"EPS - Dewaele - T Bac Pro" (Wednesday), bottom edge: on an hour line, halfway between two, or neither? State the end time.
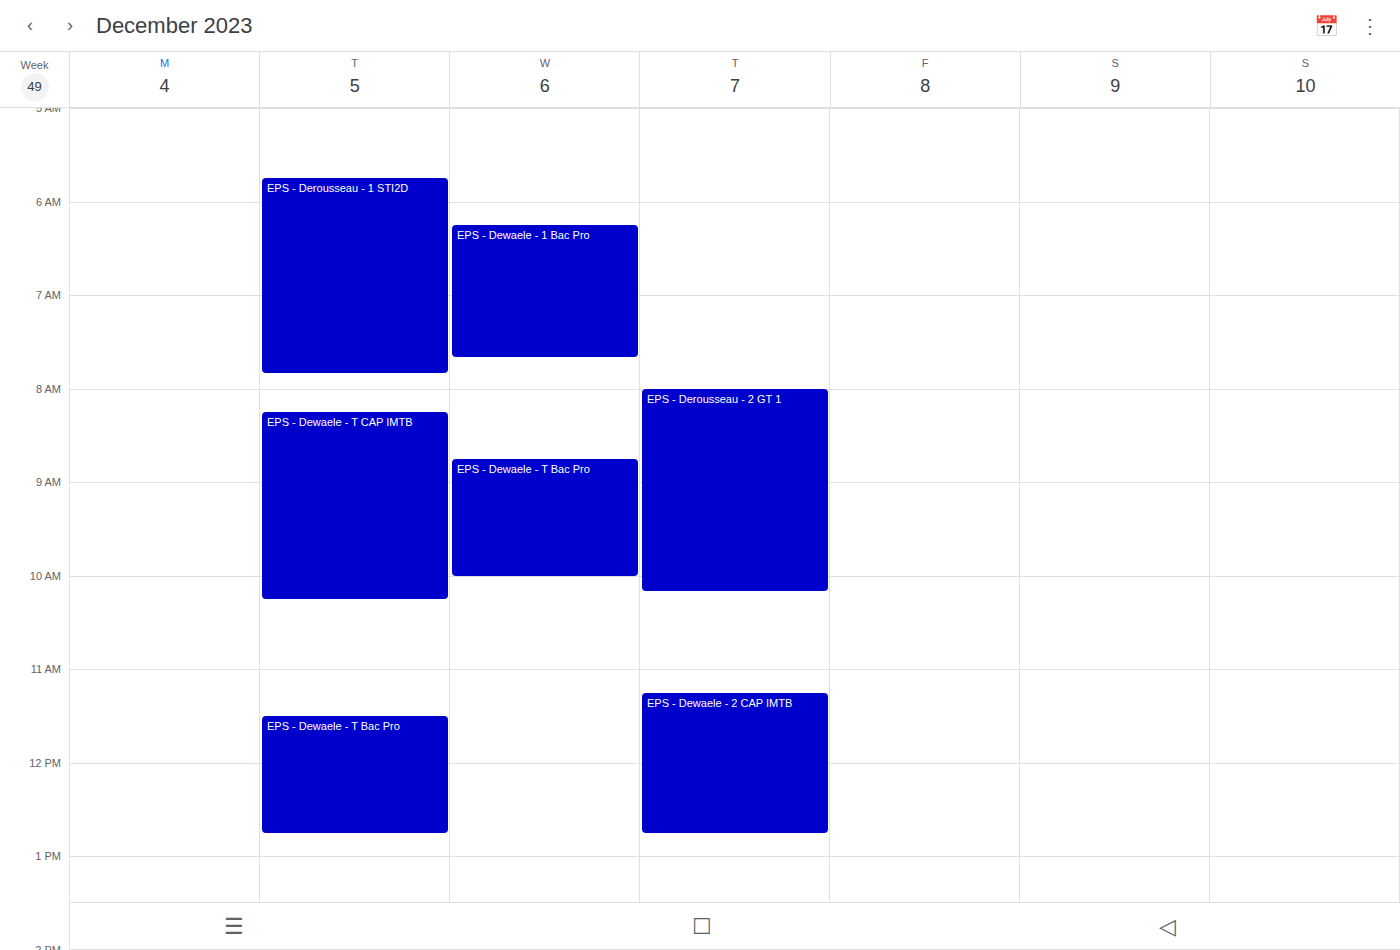
10:00 AM -- exactly on the 10 AM line.